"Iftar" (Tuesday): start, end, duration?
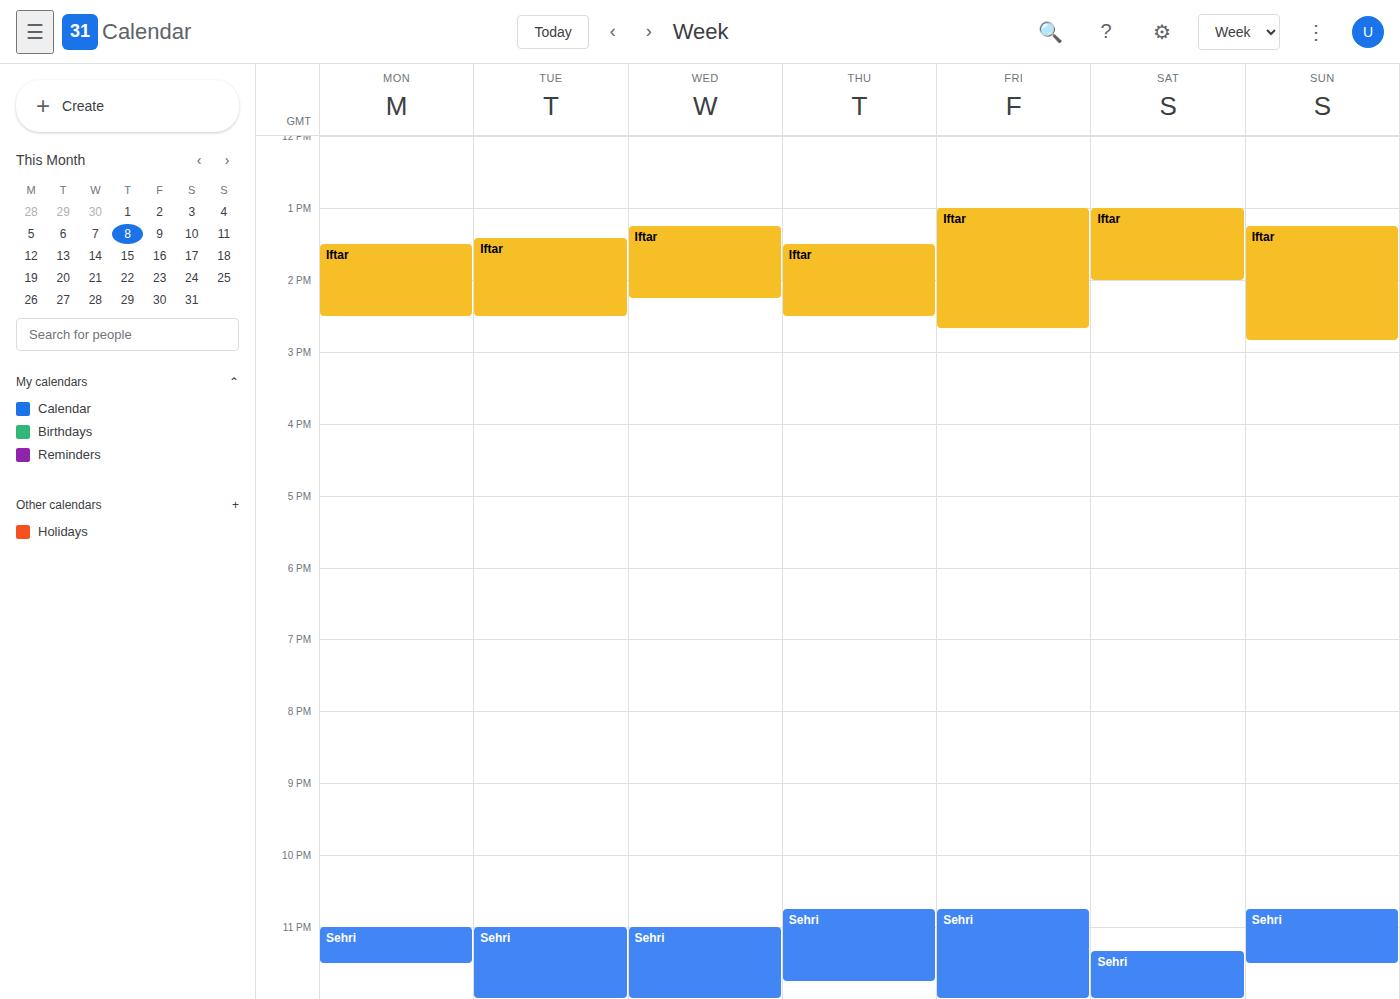
1:25 PM to 2:30 PM, 1 hour 5 minutes